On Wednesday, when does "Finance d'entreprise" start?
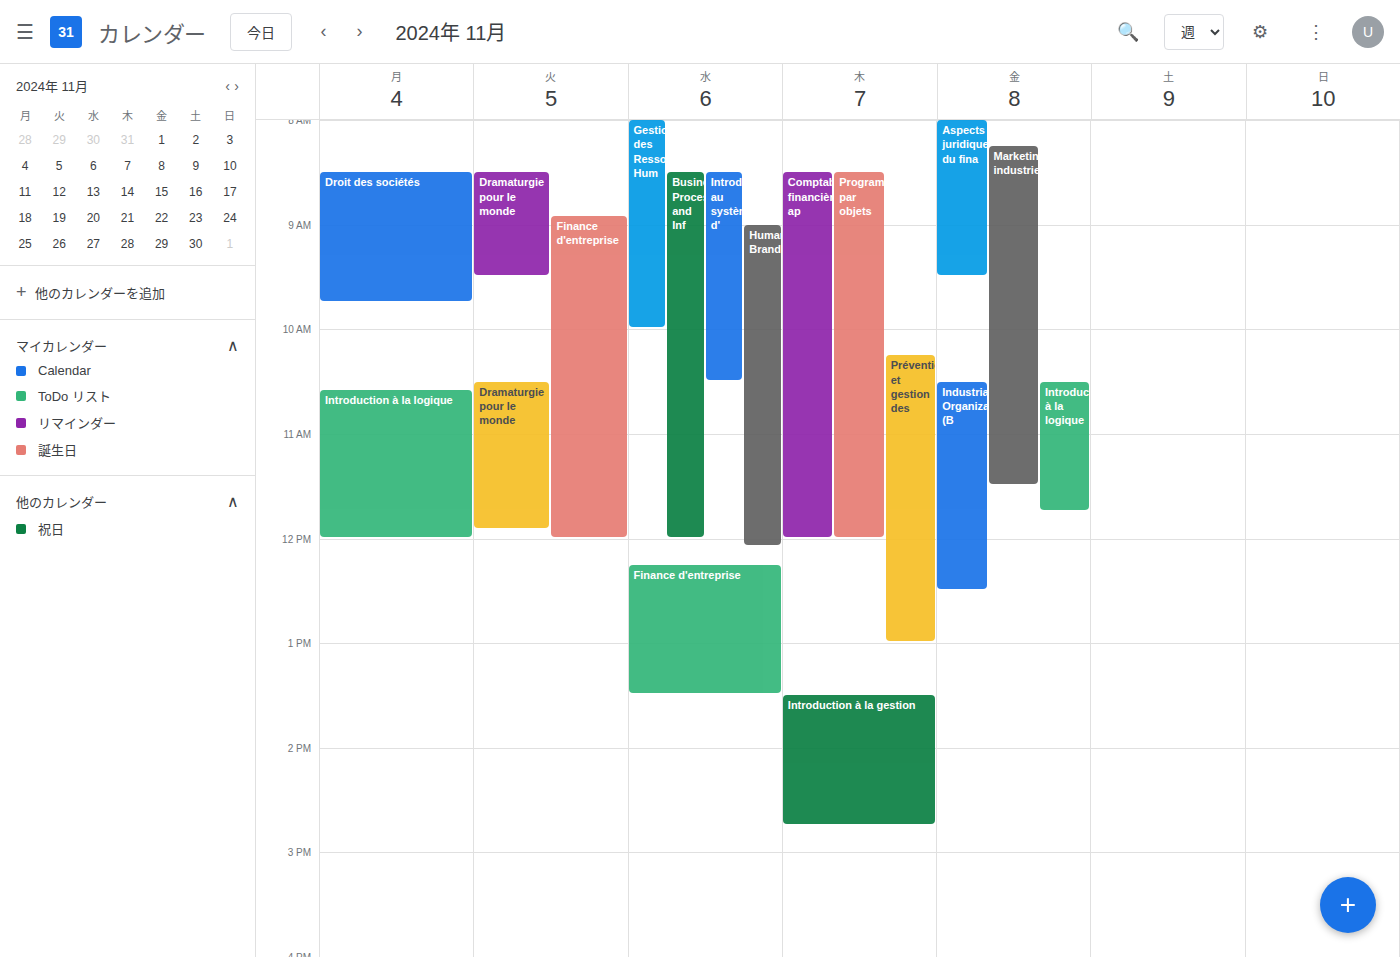
12:15 PM